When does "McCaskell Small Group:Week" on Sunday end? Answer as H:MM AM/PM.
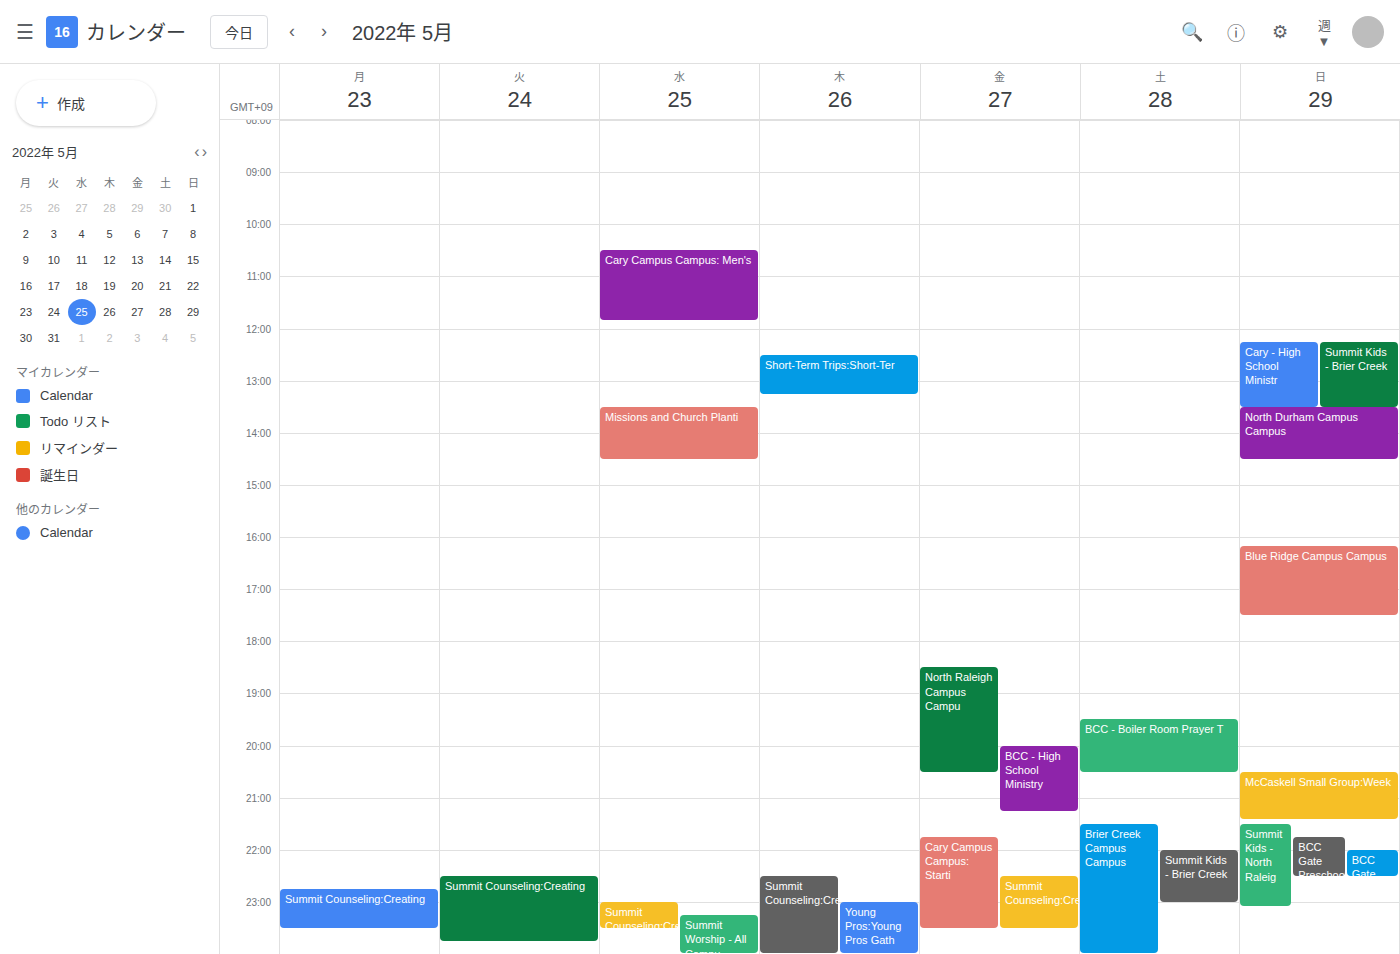
9:25 PM